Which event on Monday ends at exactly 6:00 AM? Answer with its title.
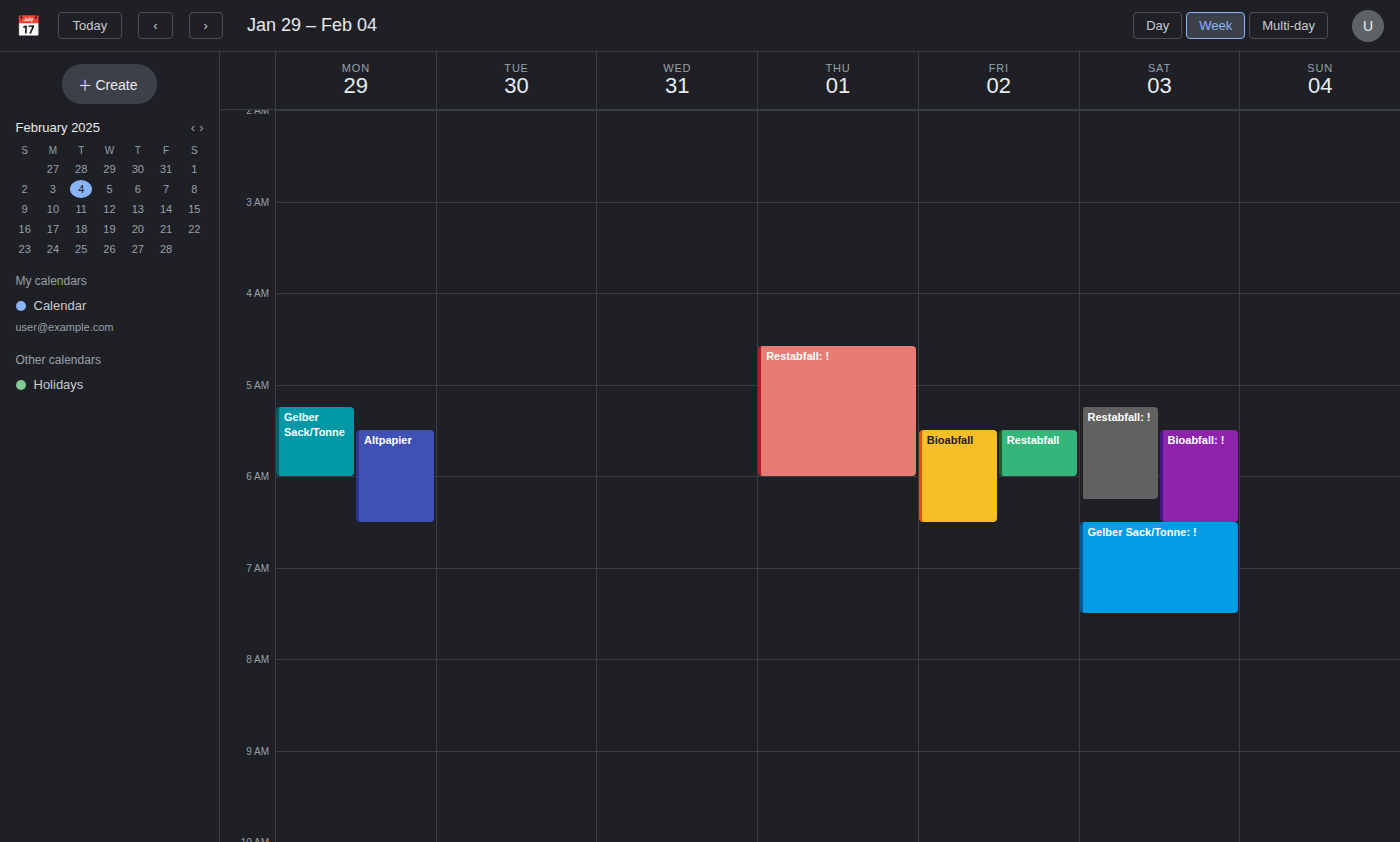
"Gelber Sack/Tonne"